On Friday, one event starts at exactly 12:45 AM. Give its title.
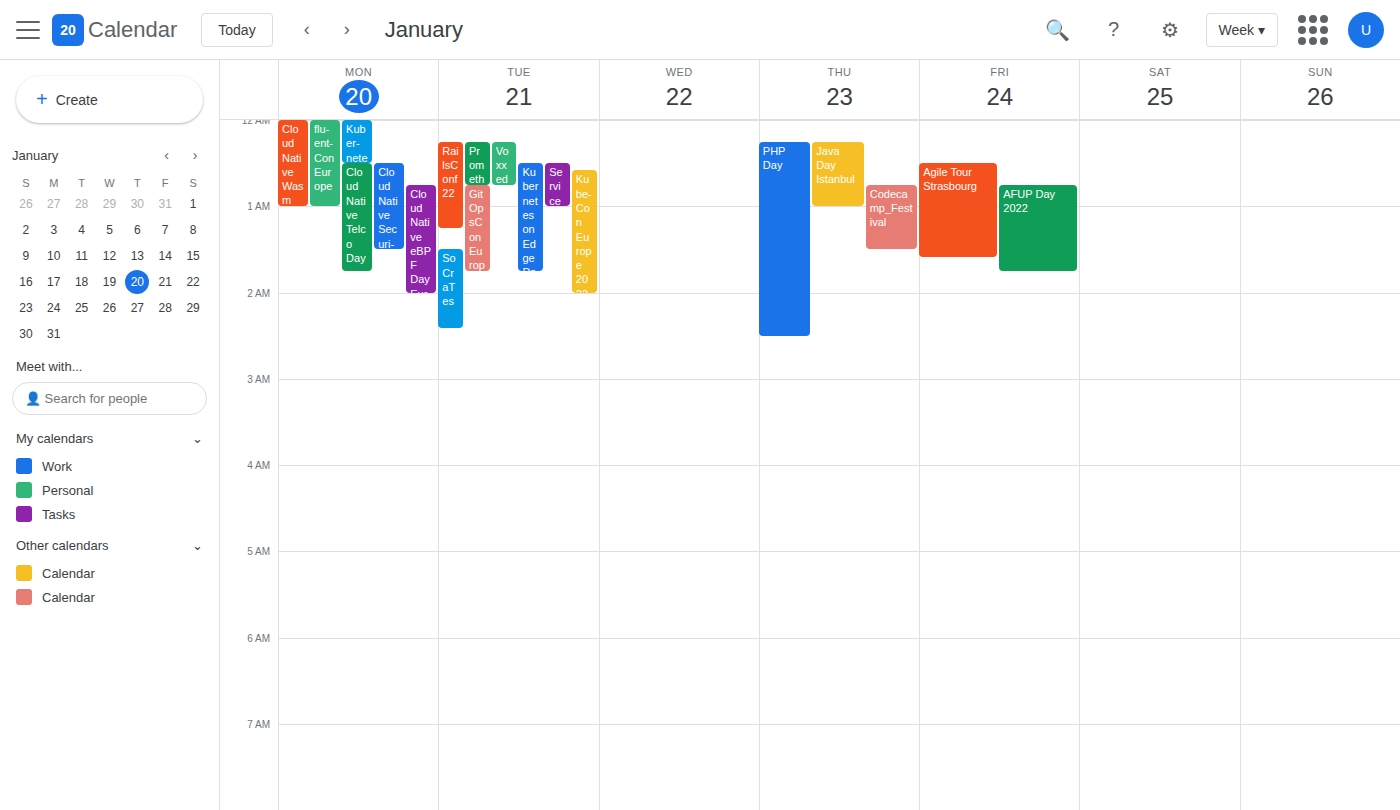
"AFUP Day 2022"